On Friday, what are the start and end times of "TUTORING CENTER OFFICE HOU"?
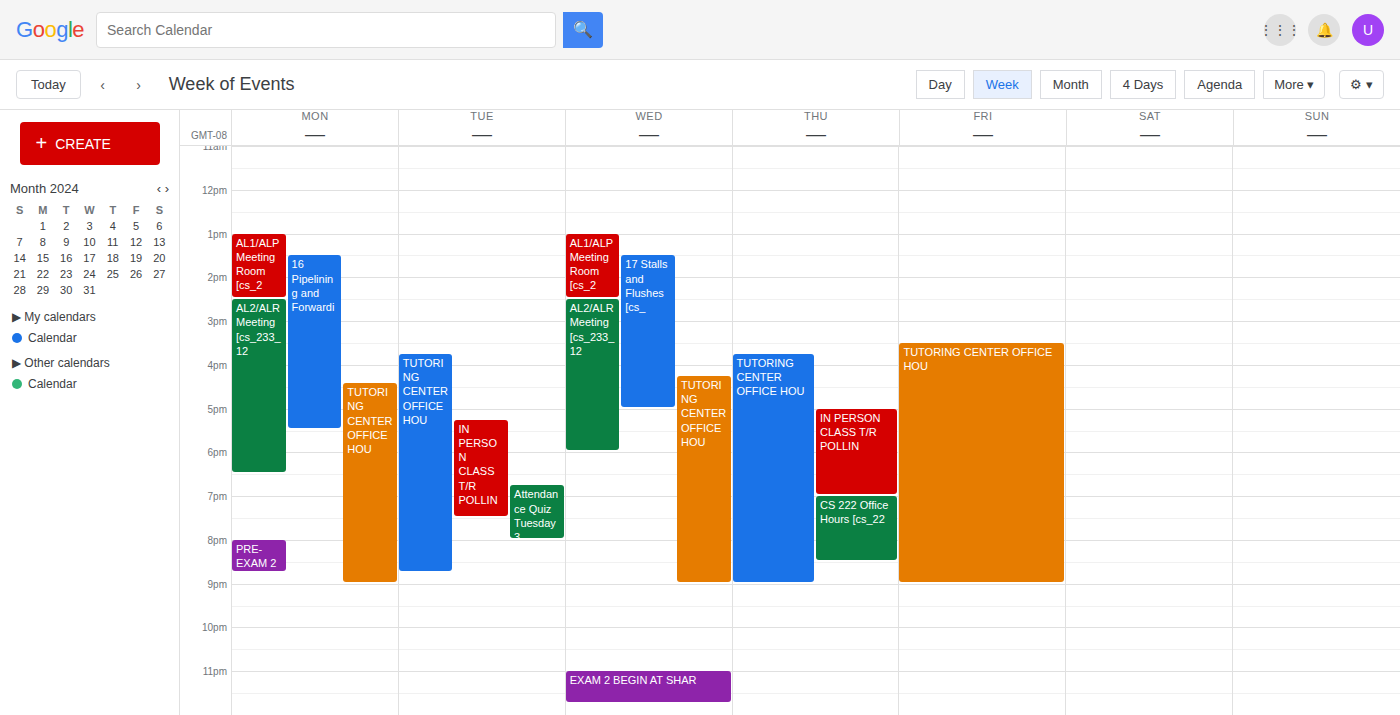
3:30 PM to 9:00 PM